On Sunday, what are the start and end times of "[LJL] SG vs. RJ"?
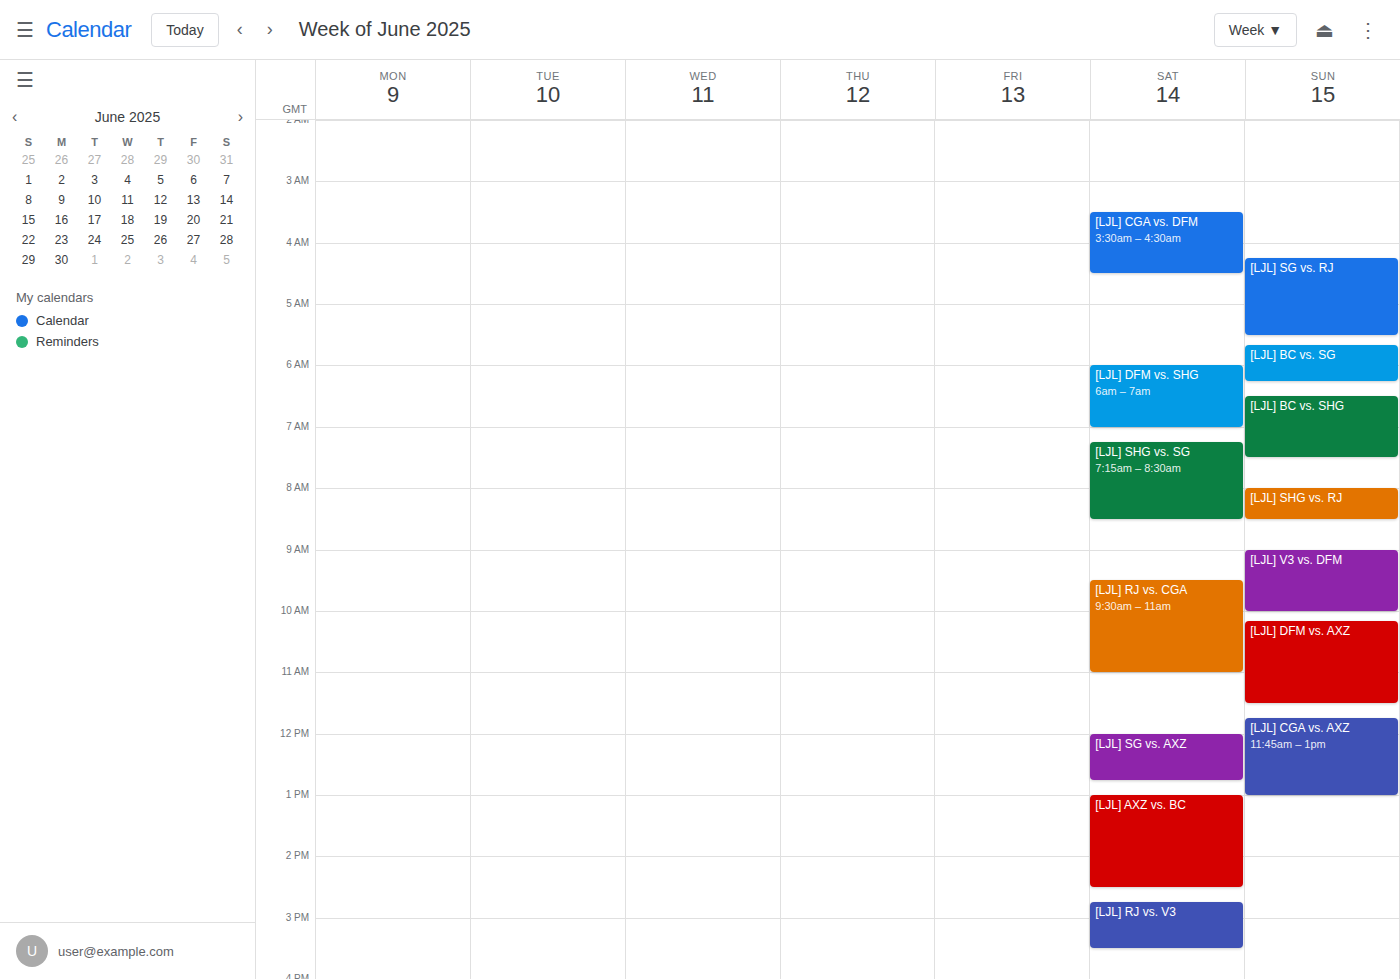
4:15 AM to 5:30 AM